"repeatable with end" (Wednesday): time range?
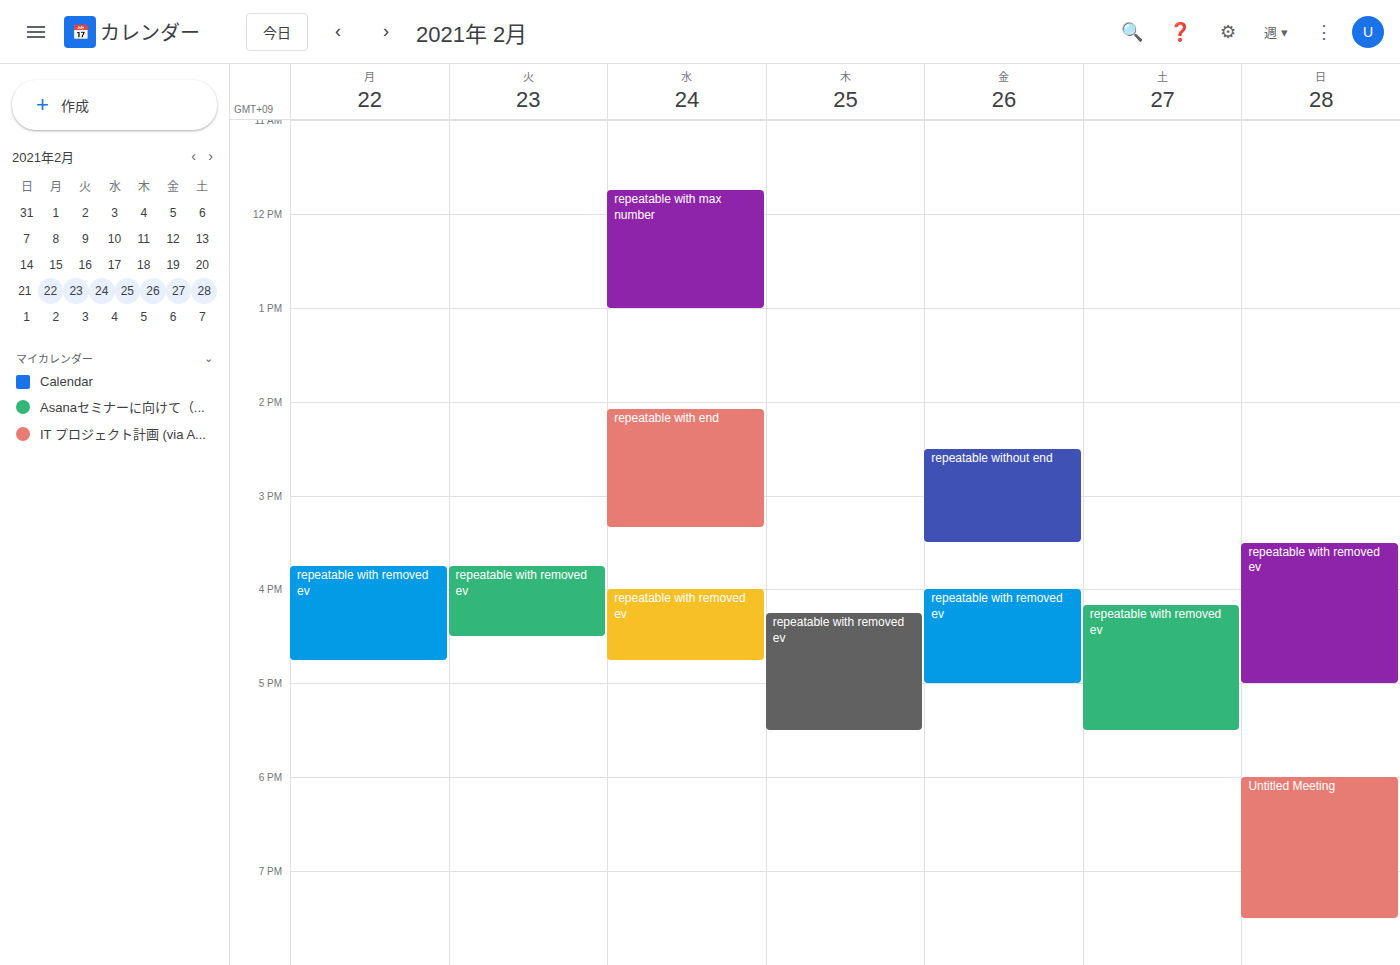
2:05 PM to 3:20 PM